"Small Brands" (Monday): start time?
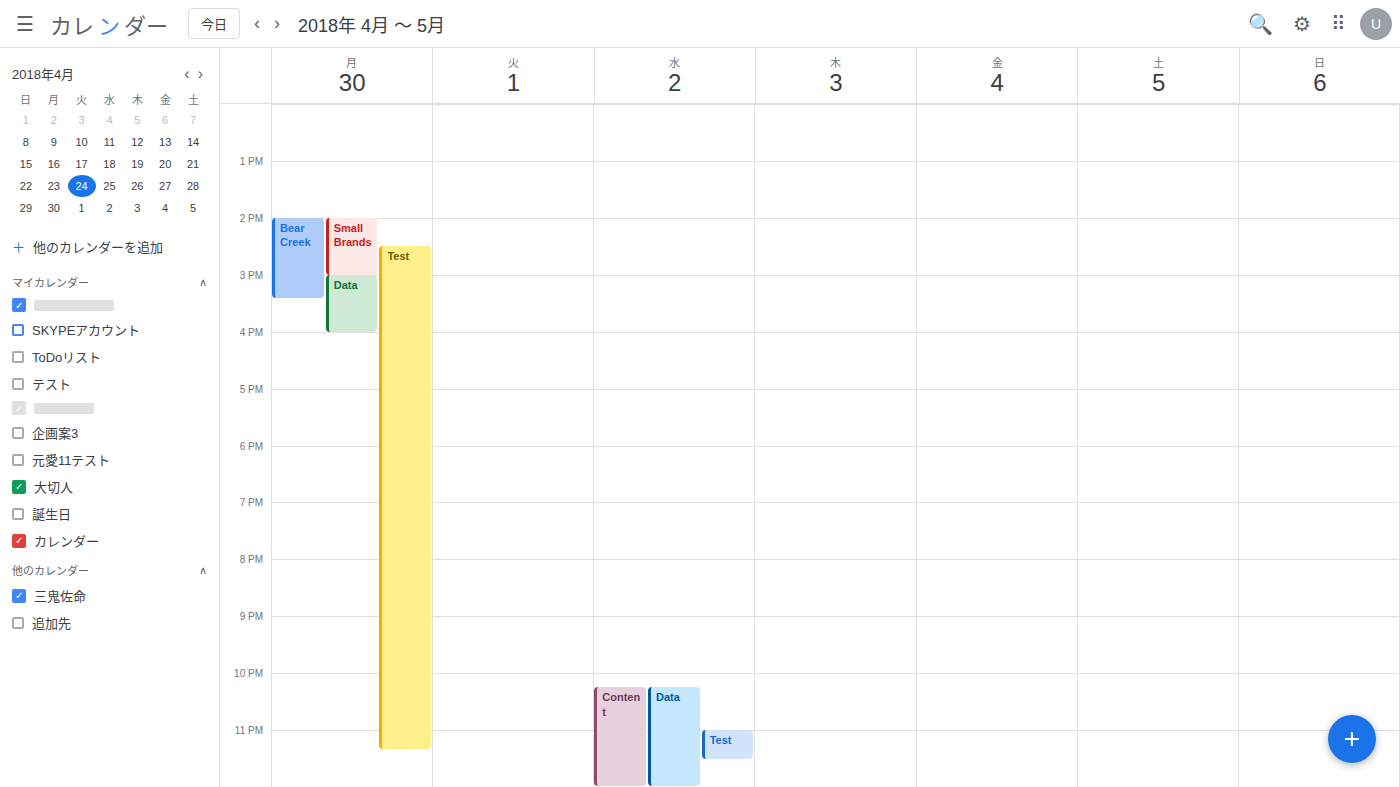
2:00 PM